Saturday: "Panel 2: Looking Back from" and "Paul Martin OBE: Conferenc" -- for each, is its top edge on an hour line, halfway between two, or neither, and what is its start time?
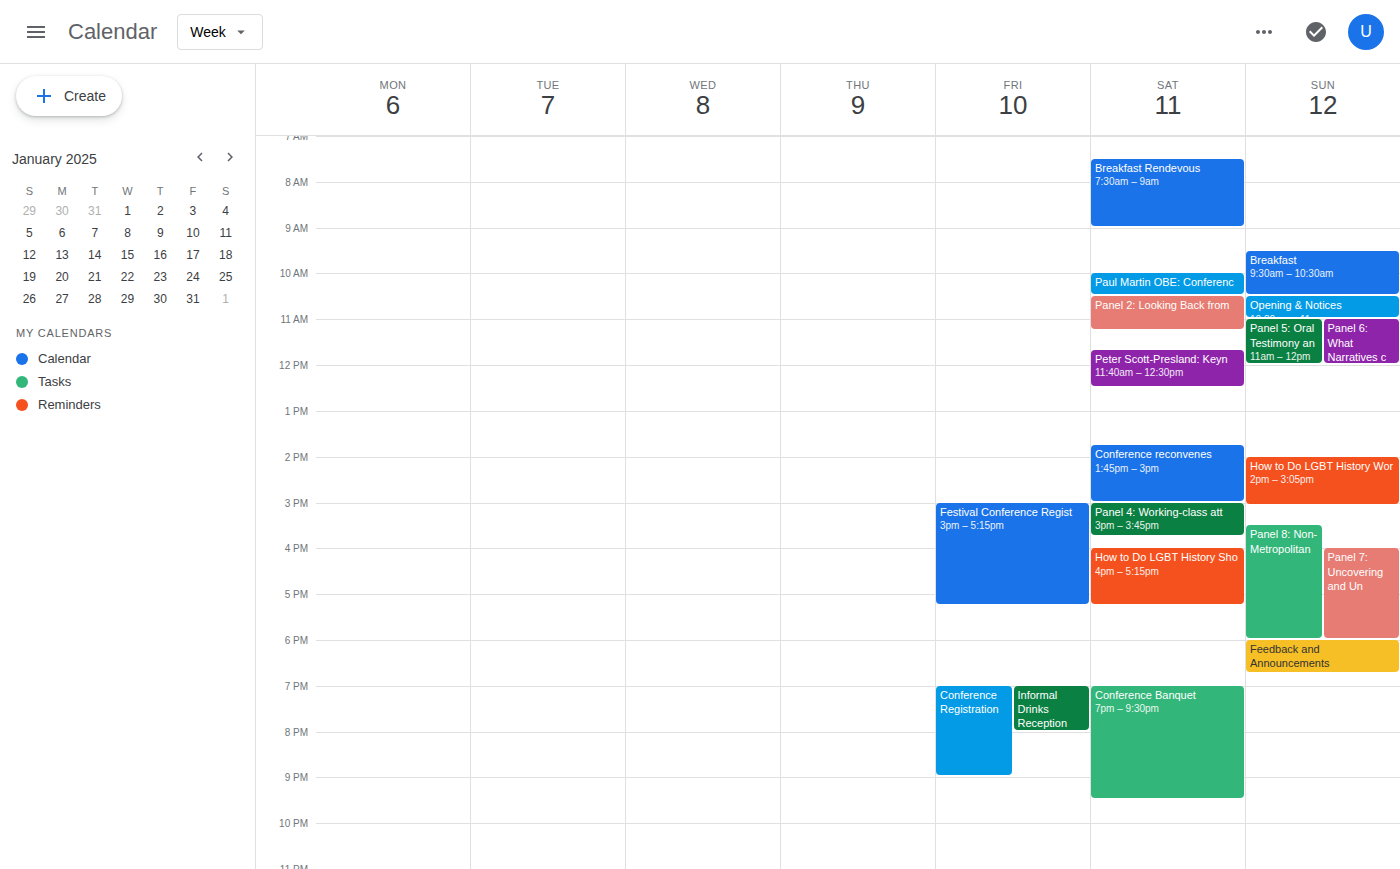
"Panel 2: Looking Back from": 10:30 AM, halfway between the 10 AM and 11 AM lines. "Paul Martin OBE: Conferenc": 10:00 AM, exactly on the 10 AM line.